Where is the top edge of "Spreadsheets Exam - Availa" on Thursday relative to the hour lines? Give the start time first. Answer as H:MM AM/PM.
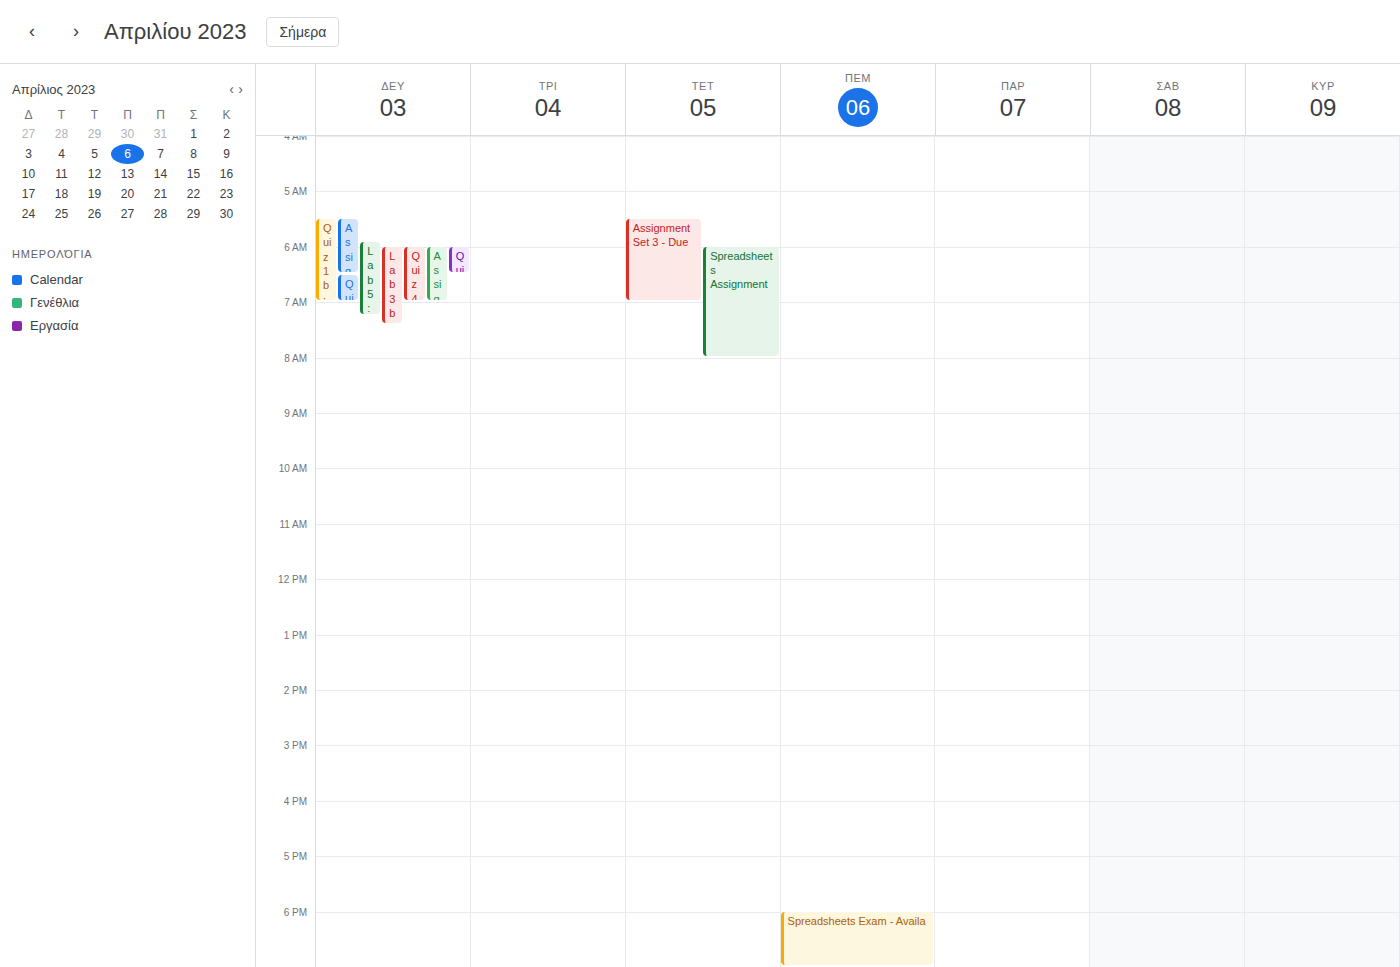
6:00 PM -- exactly on the 6 PM line.